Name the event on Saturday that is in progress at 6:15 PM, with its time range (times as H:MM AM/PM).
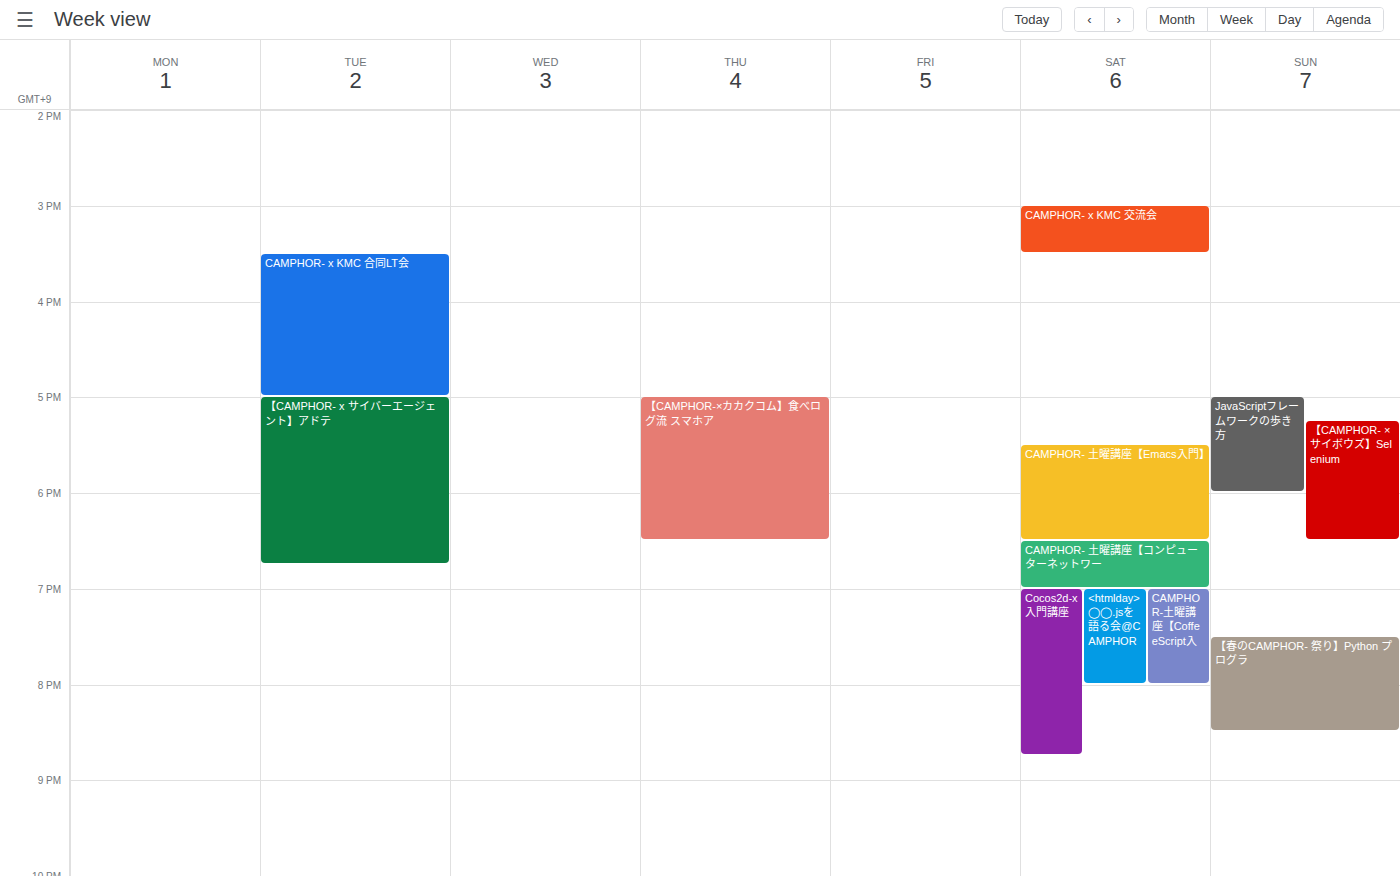
"CAMPHOR- 土曜講座【Emacs入門】", 5:30 PM to 6:30 PM